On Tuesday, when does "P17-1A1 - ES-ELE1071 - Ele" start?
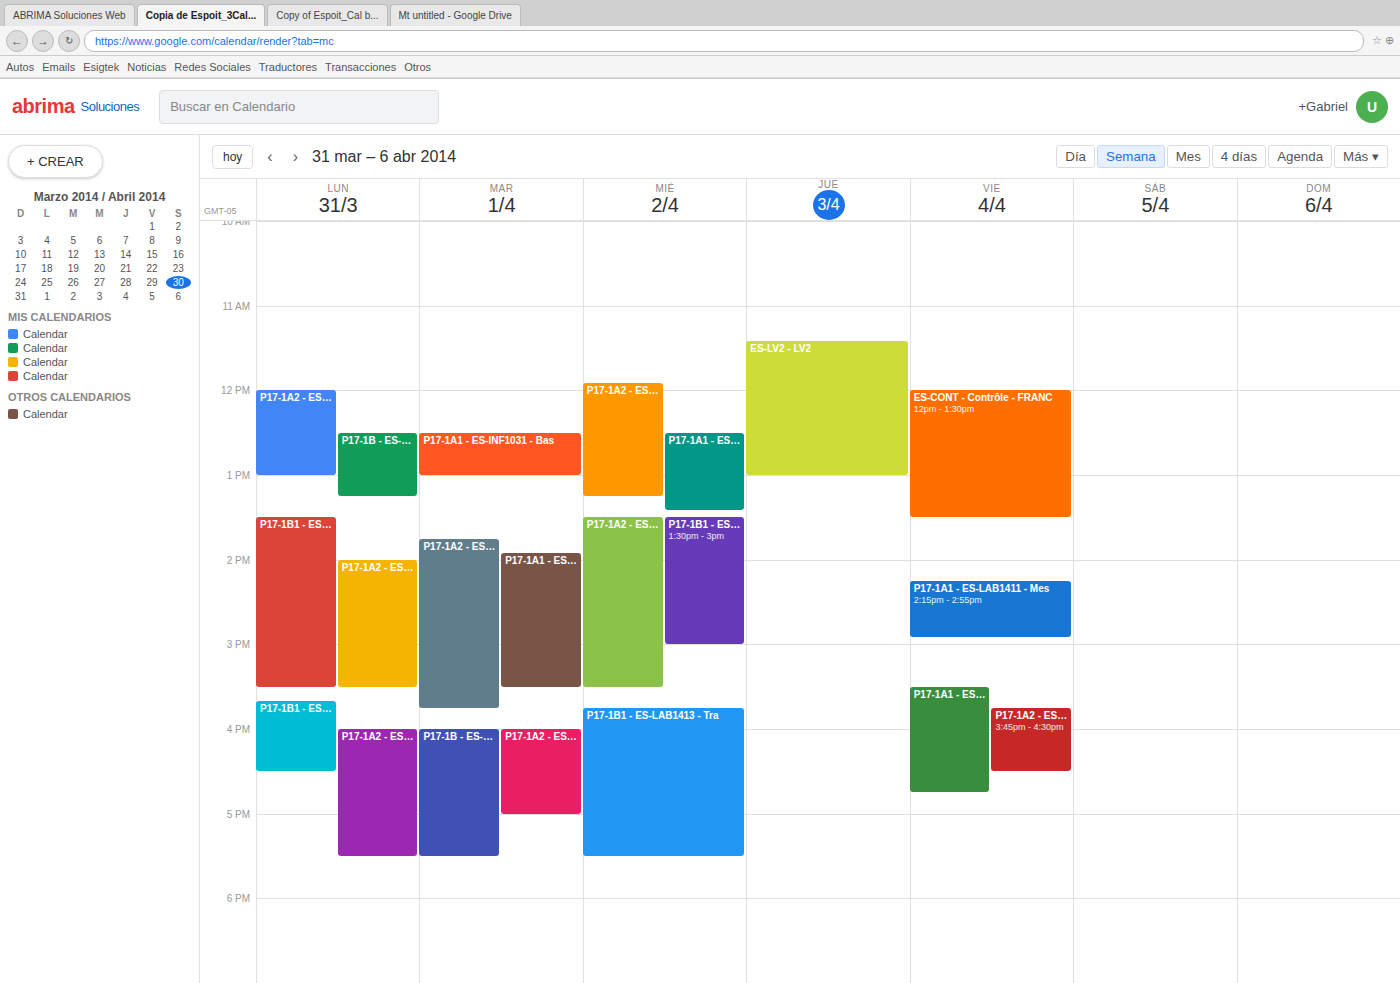
1:55 PM